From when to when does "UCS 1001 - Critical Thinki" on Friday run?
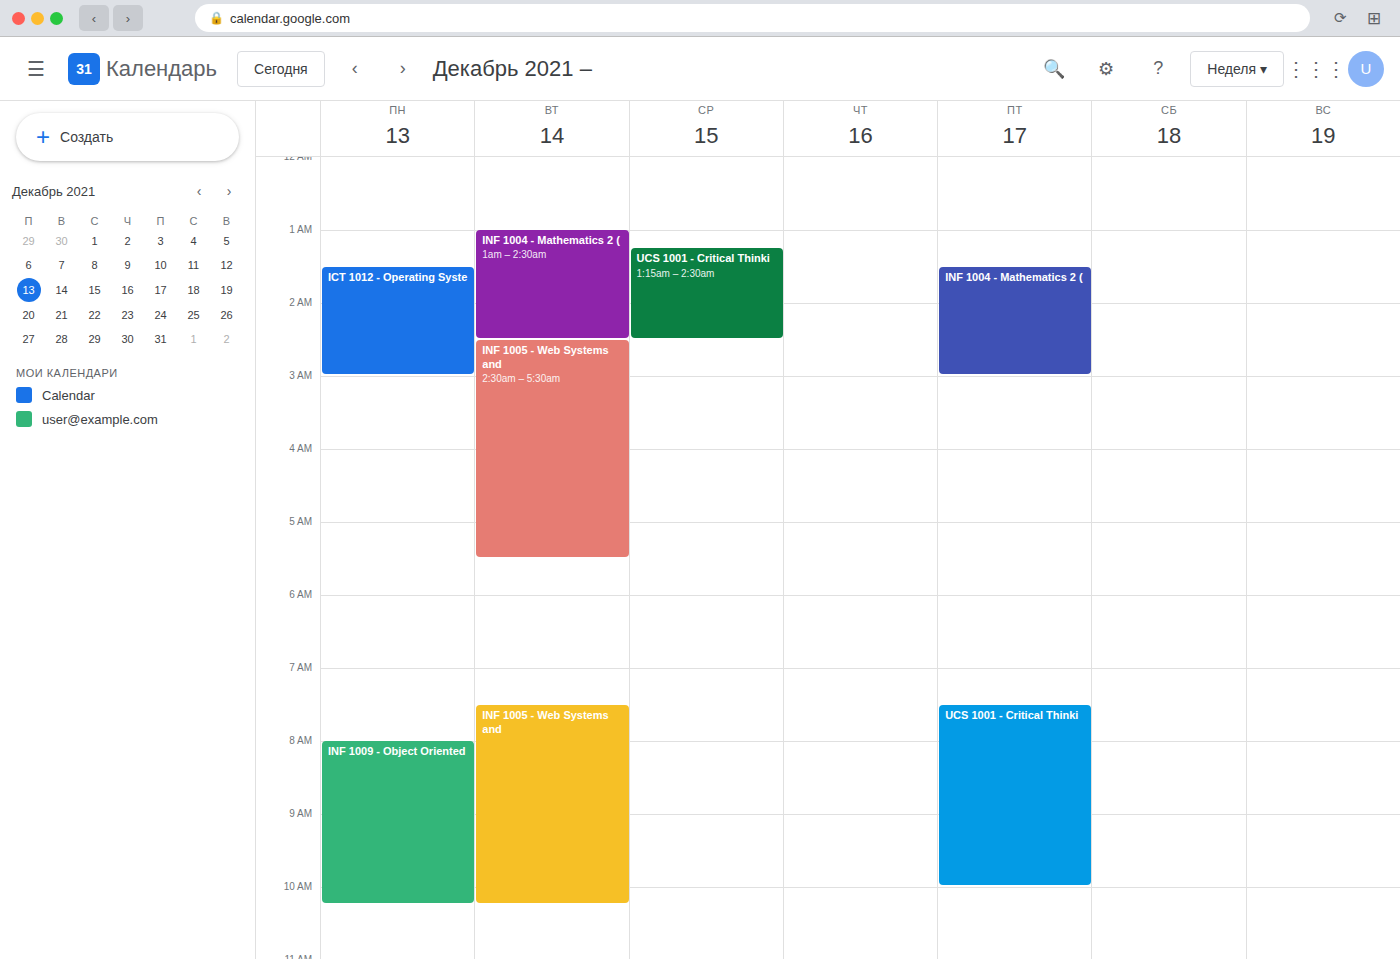
07:30 to 10:00